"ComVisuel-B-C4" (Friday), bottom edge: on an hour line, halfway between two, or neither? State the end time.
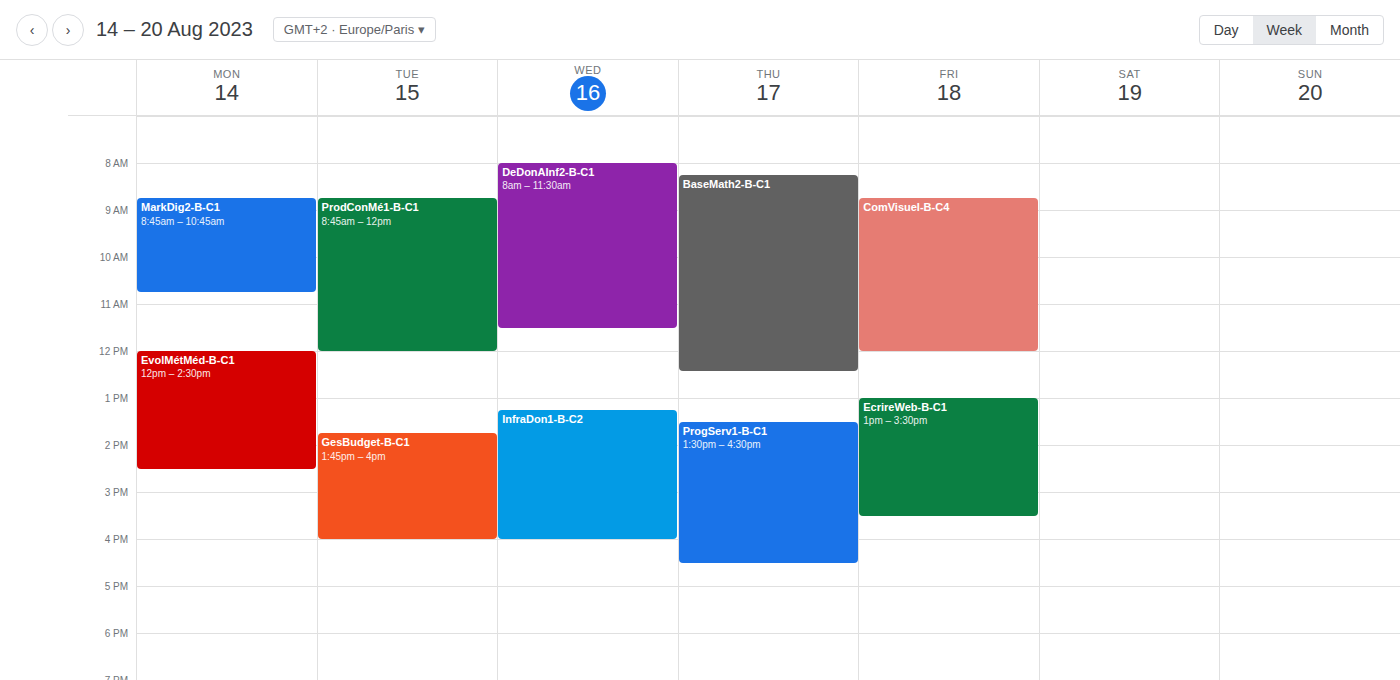
12:00 PM -- exactly on the 12 PM line.